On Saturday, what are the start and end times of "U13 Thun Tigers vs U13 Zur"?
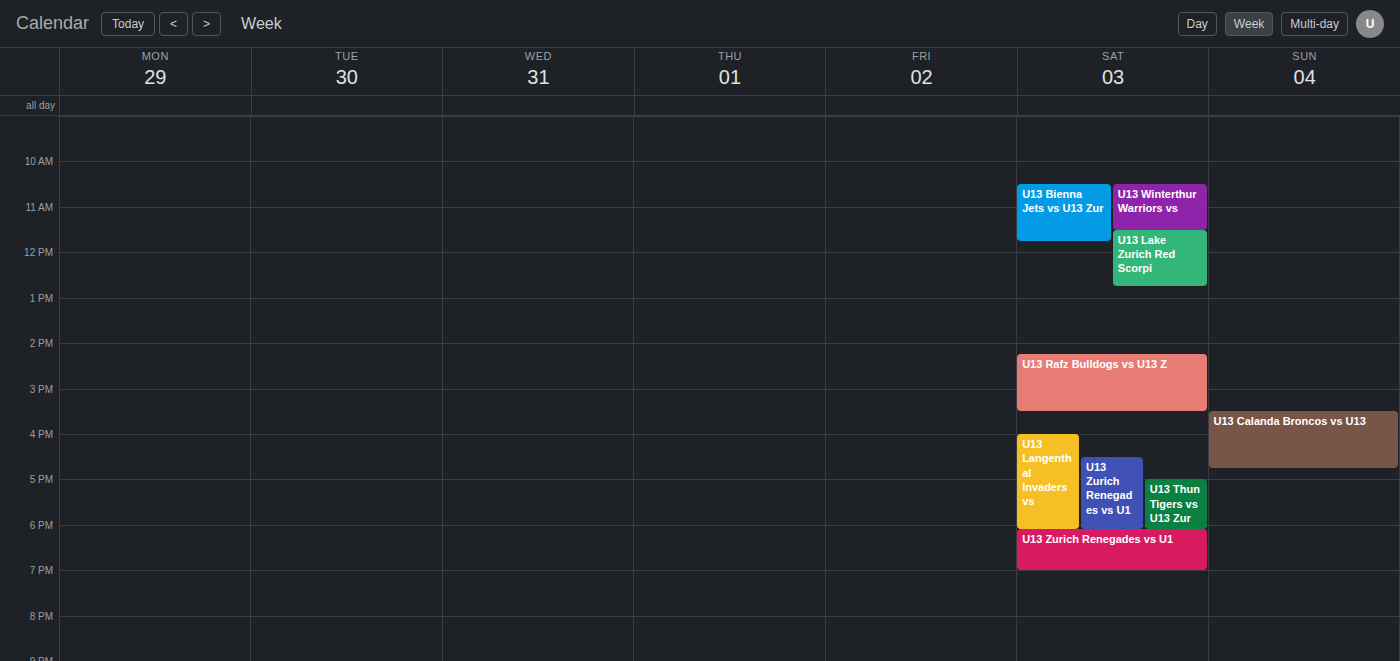
5:00 PM to 6:05 PM